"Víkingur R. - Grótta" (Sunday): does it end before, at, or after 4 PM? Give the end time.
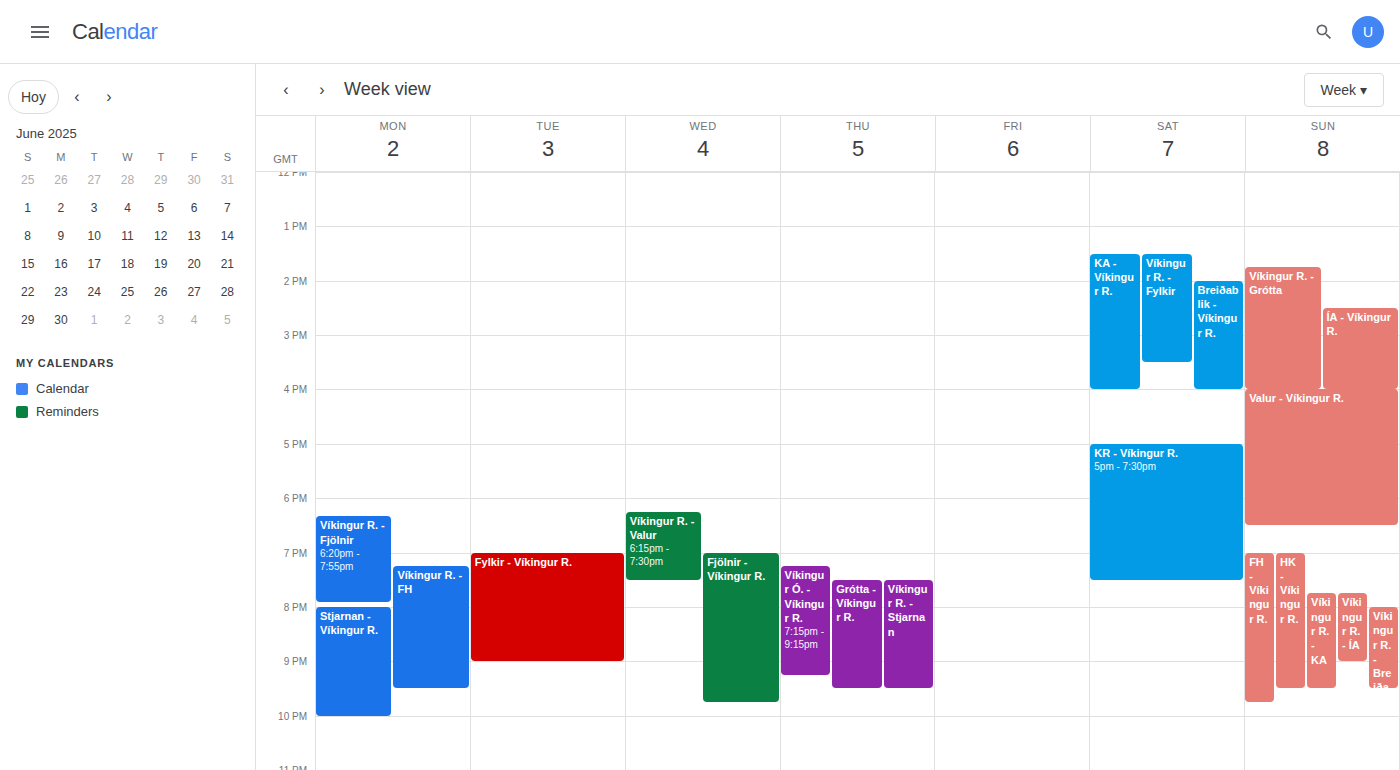
4:00 PM -- exactly at 4 PM, on the 4 PM line.